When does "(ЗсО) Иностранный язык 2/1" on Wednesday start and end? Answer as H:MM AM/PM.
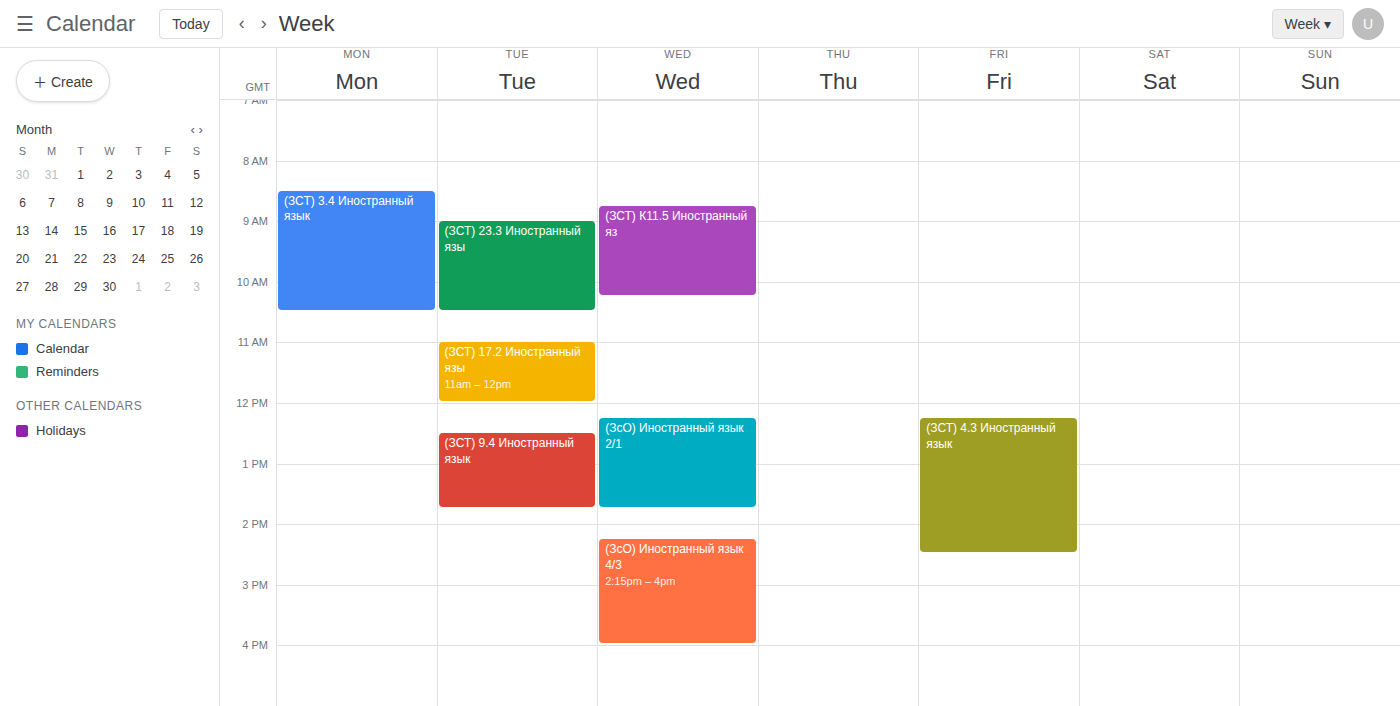
12:15 PM to 1:45 PM